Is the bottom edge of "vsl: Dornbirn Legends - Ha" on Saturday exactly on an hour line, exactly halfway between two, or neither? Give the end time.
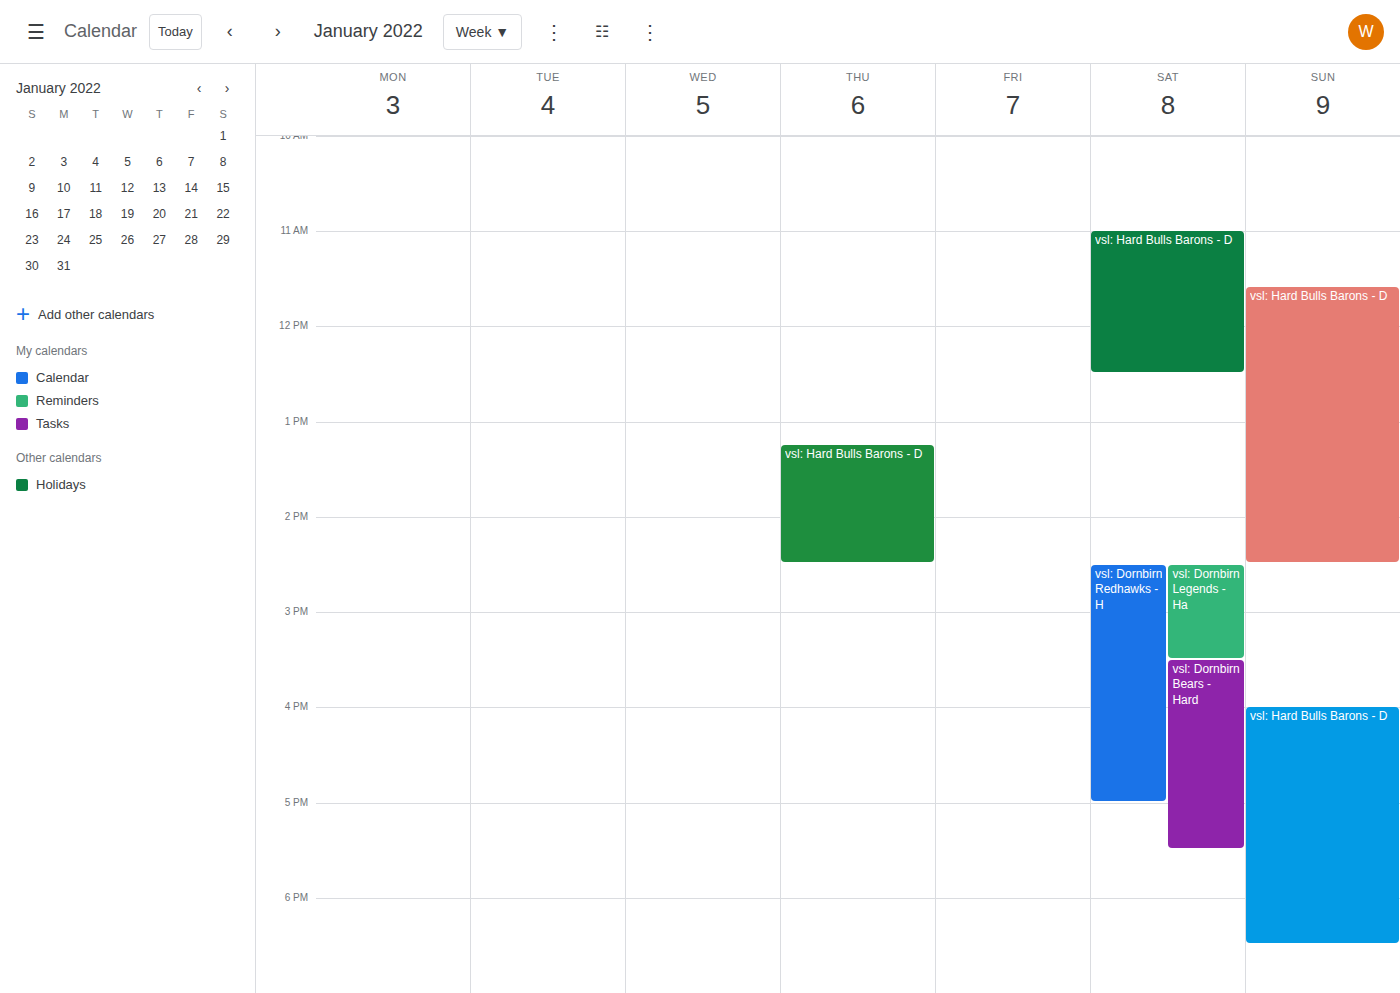
3:30 PM -- halfway between the 3 PM and 4 PM lines.